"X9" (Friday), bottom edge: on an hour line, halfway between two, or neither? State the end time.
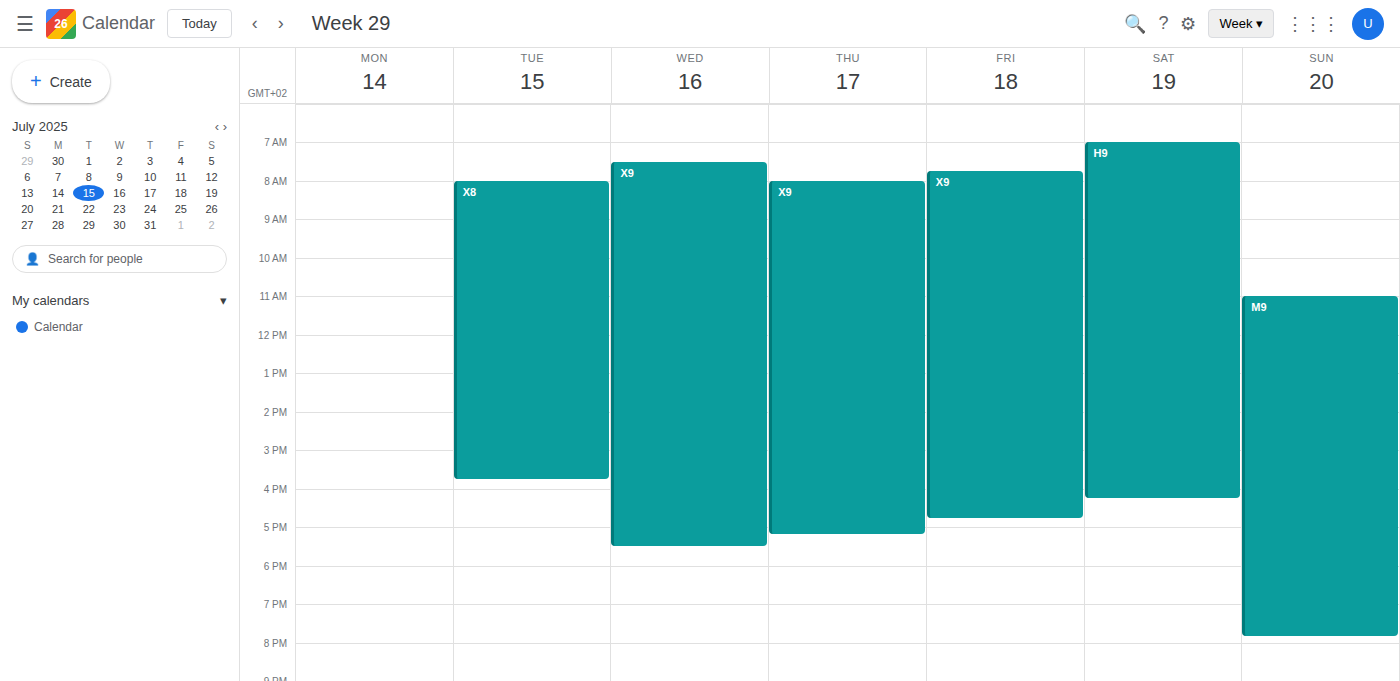
16:45 -- neither: three quarters of the way from the 16:00 line to the 17:00 line.